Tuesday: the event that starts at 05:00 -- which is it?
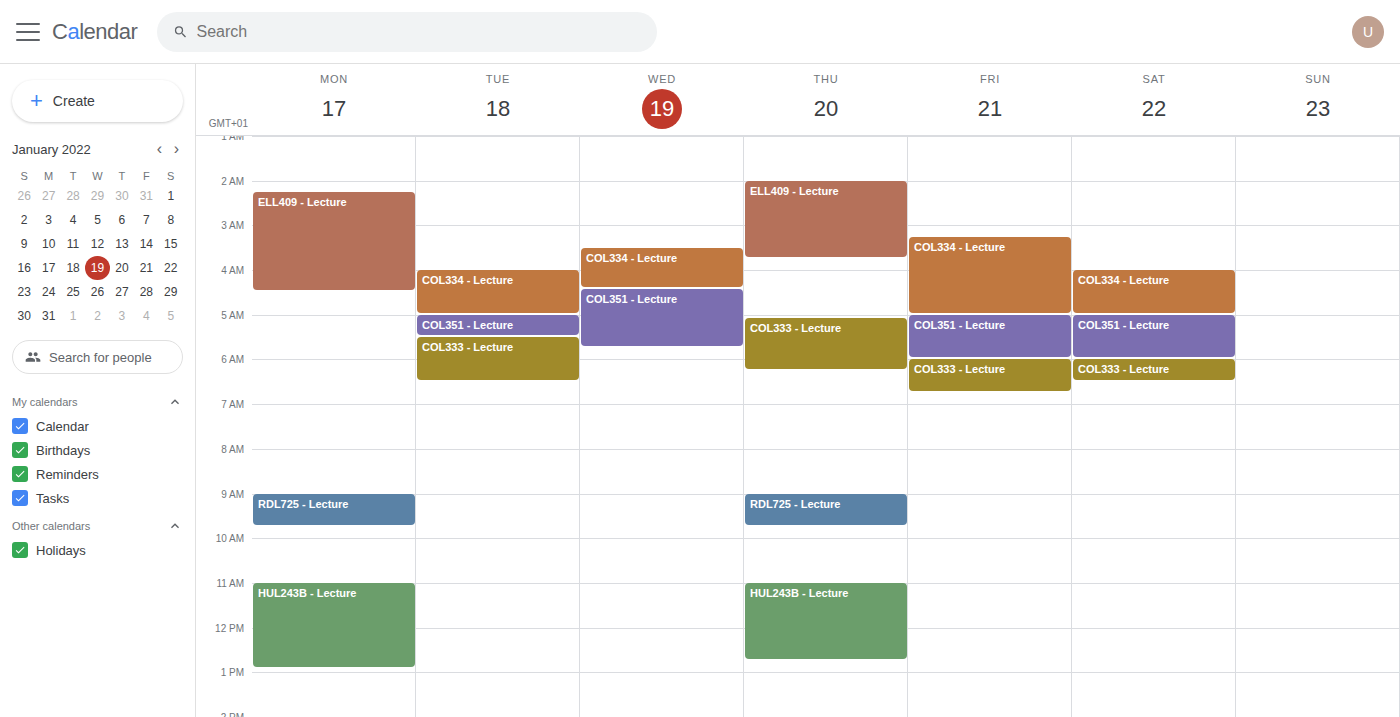
"COL351 - Lecture"